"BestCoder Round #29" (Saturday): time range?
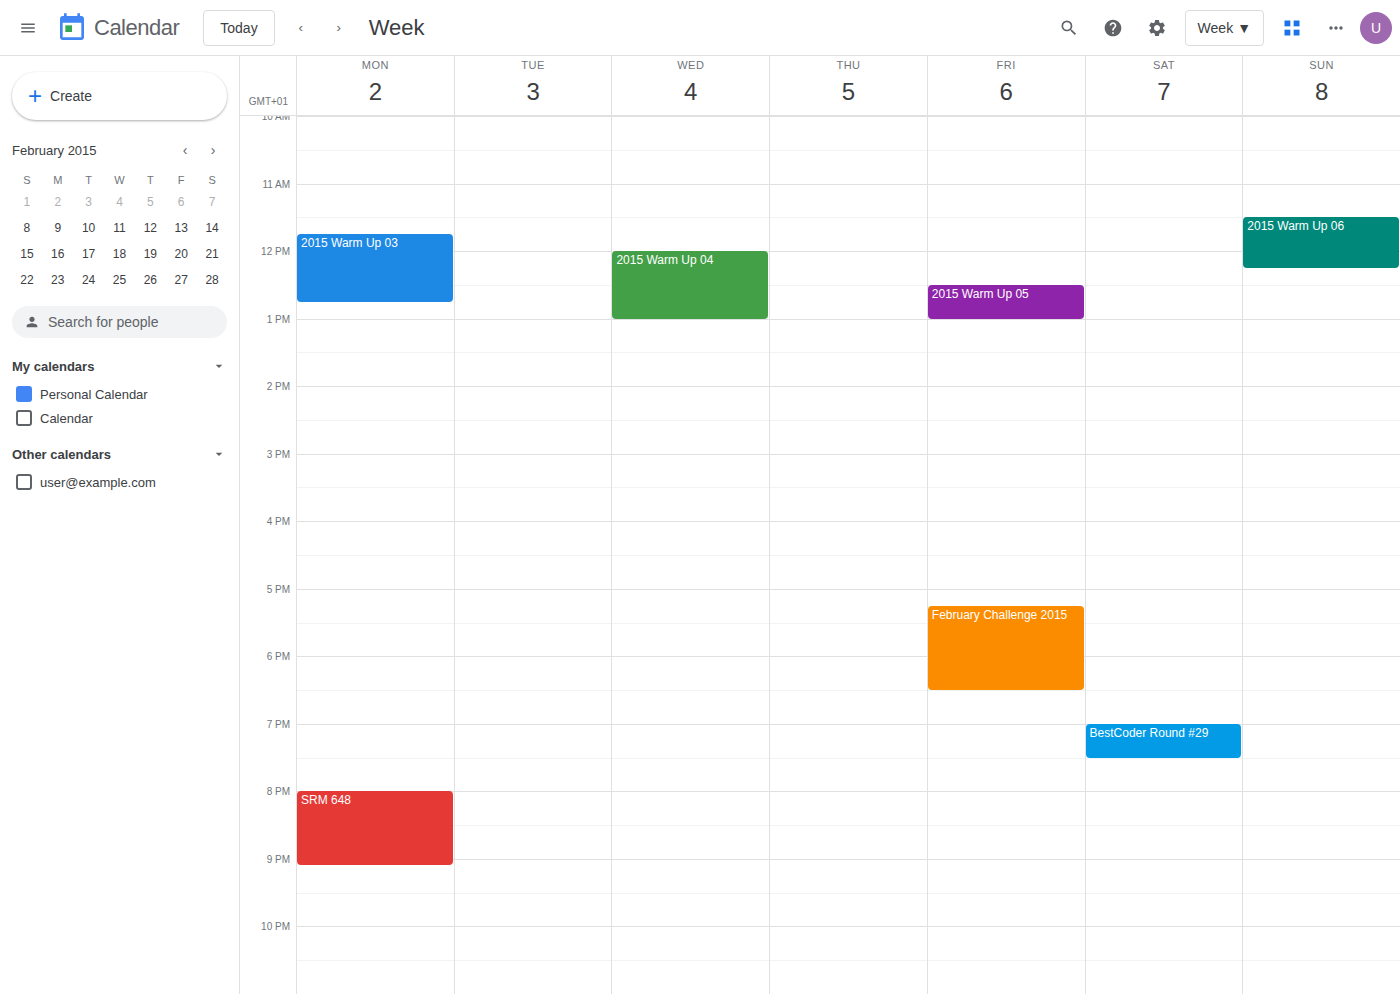
7:00 PM to 7:30 PM